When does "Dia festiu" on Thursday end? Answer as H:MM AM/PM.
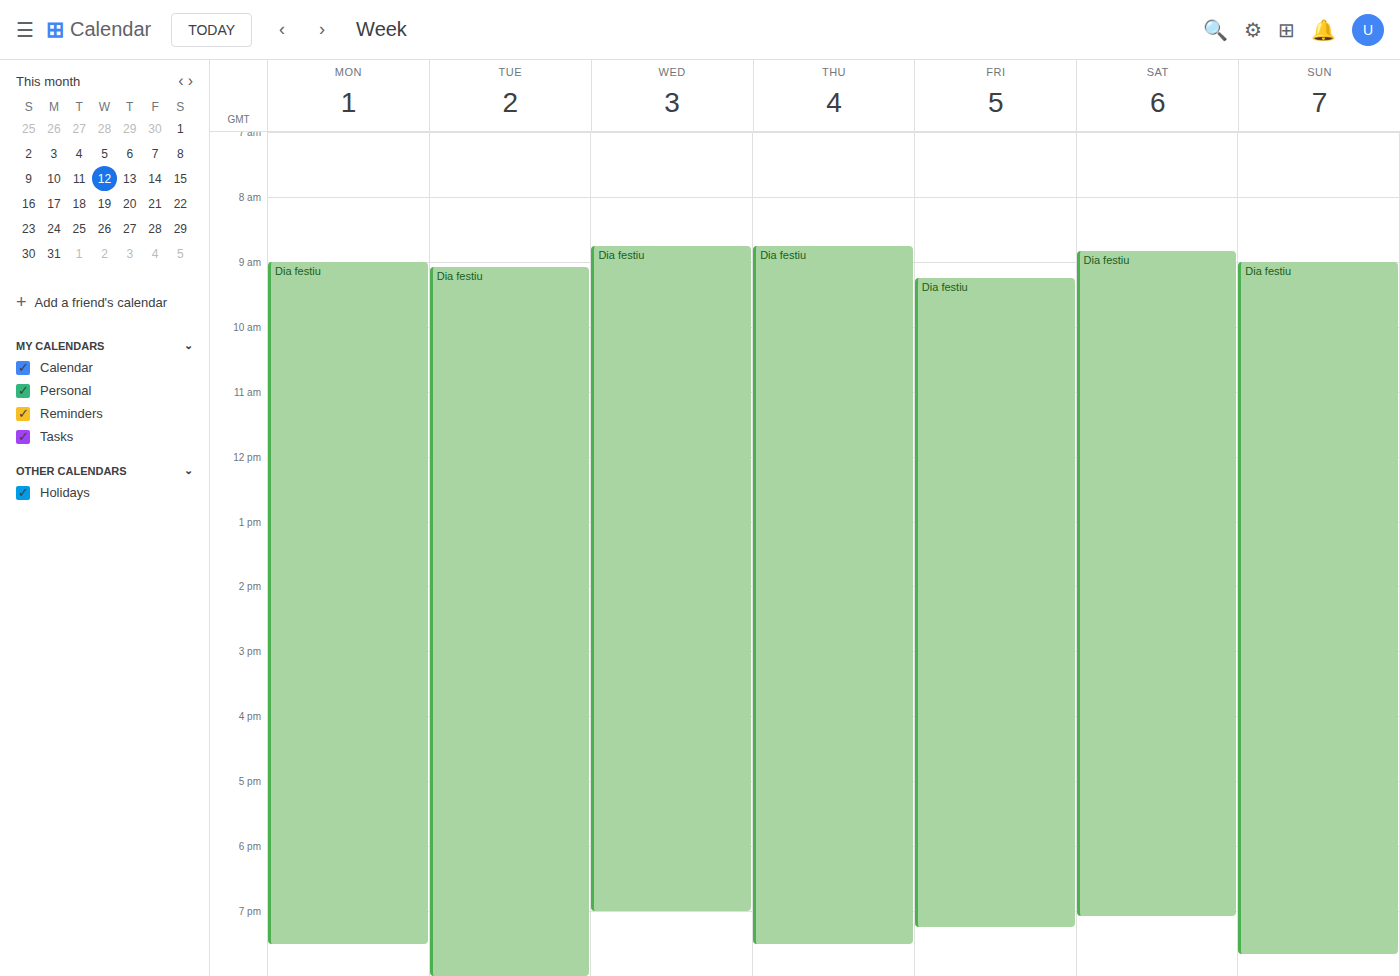
7:30 PM